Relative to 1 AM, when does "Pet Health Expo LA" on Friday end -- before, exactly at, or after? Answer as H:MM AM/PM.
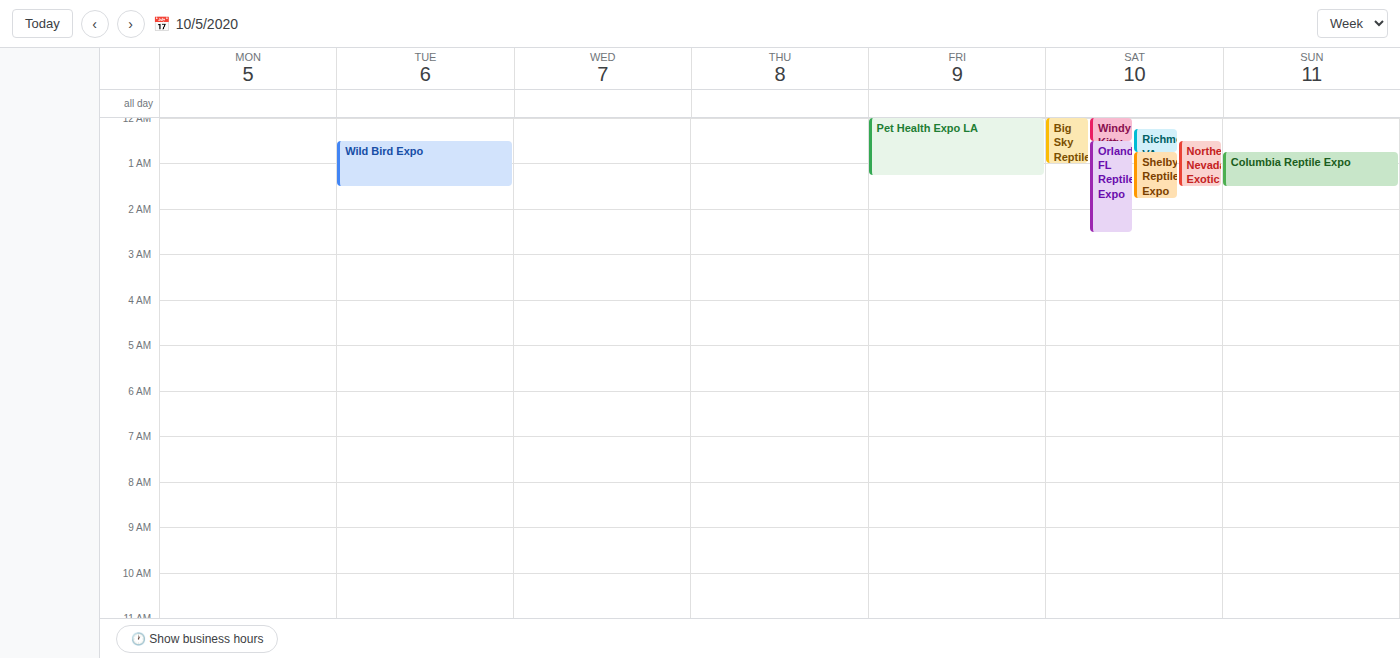
1:15 AM -- after 1 AM, 15 minutes below the 1 AM line.